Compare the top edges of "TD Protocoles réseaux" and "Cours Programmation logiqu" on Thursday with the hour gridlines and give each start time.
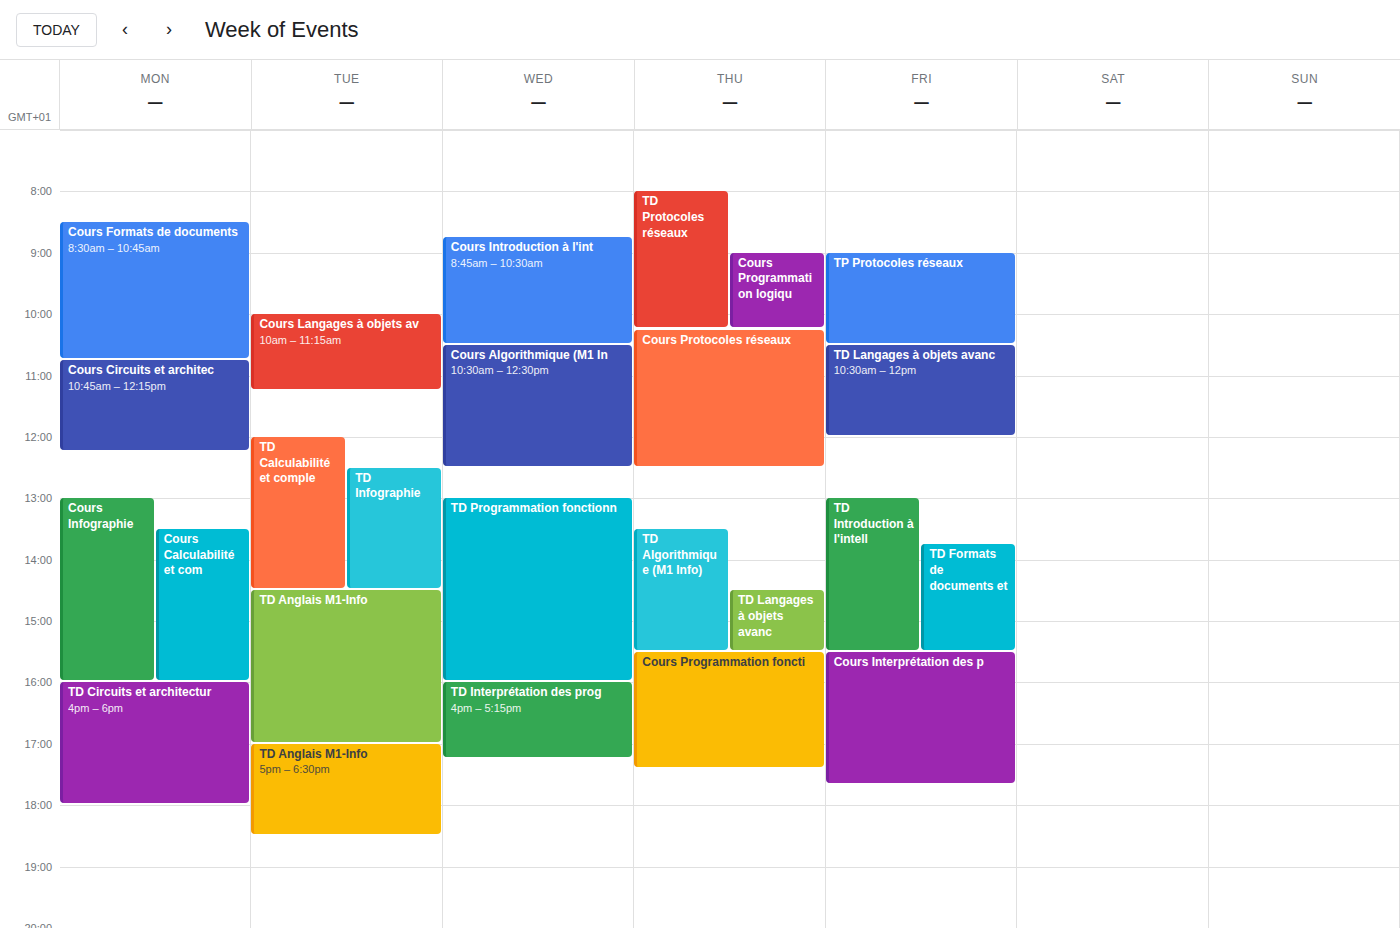
"TD Protocoles réseaux": 8:00 AM, exactly on the 8 AM line. "Cours Programmation logiqu": 9:00 AM, exactly on the 9 AM line.